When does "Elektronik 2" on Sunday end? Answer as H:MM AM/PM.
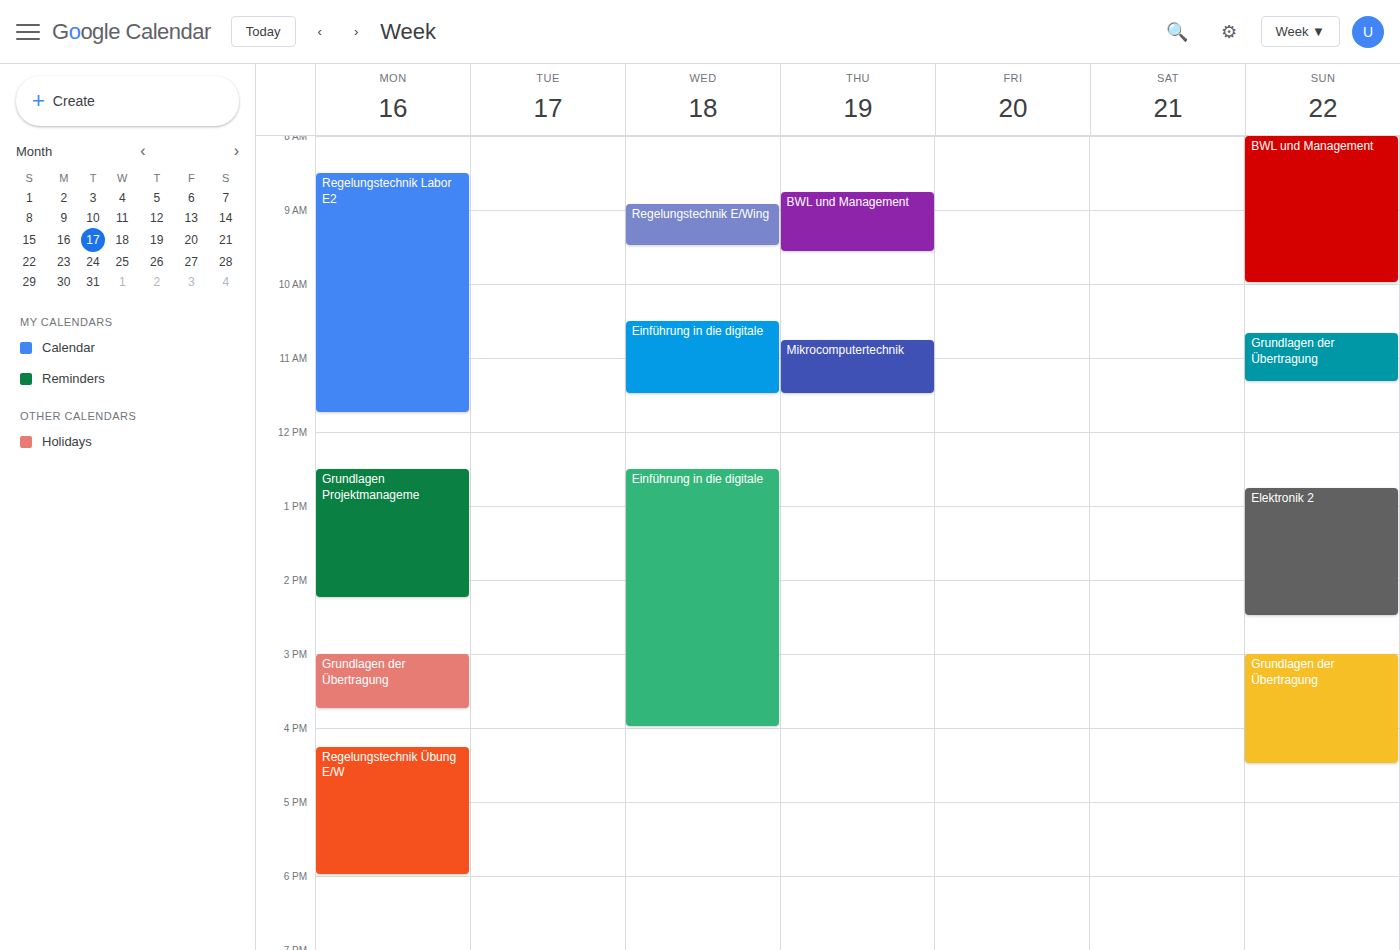
2:30 PM